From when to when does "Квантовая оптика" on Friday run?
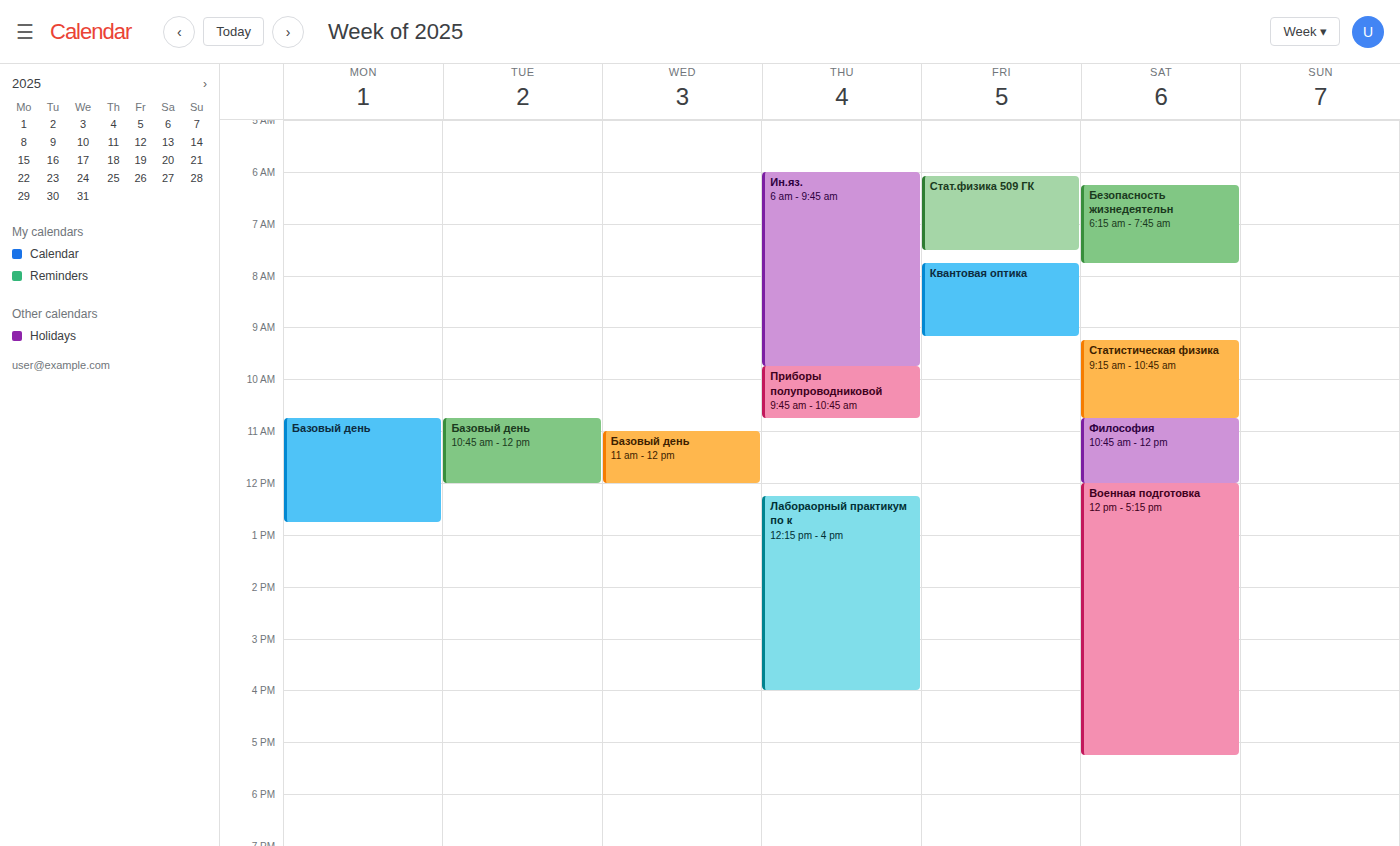
7:45 AM to 9:10 AM